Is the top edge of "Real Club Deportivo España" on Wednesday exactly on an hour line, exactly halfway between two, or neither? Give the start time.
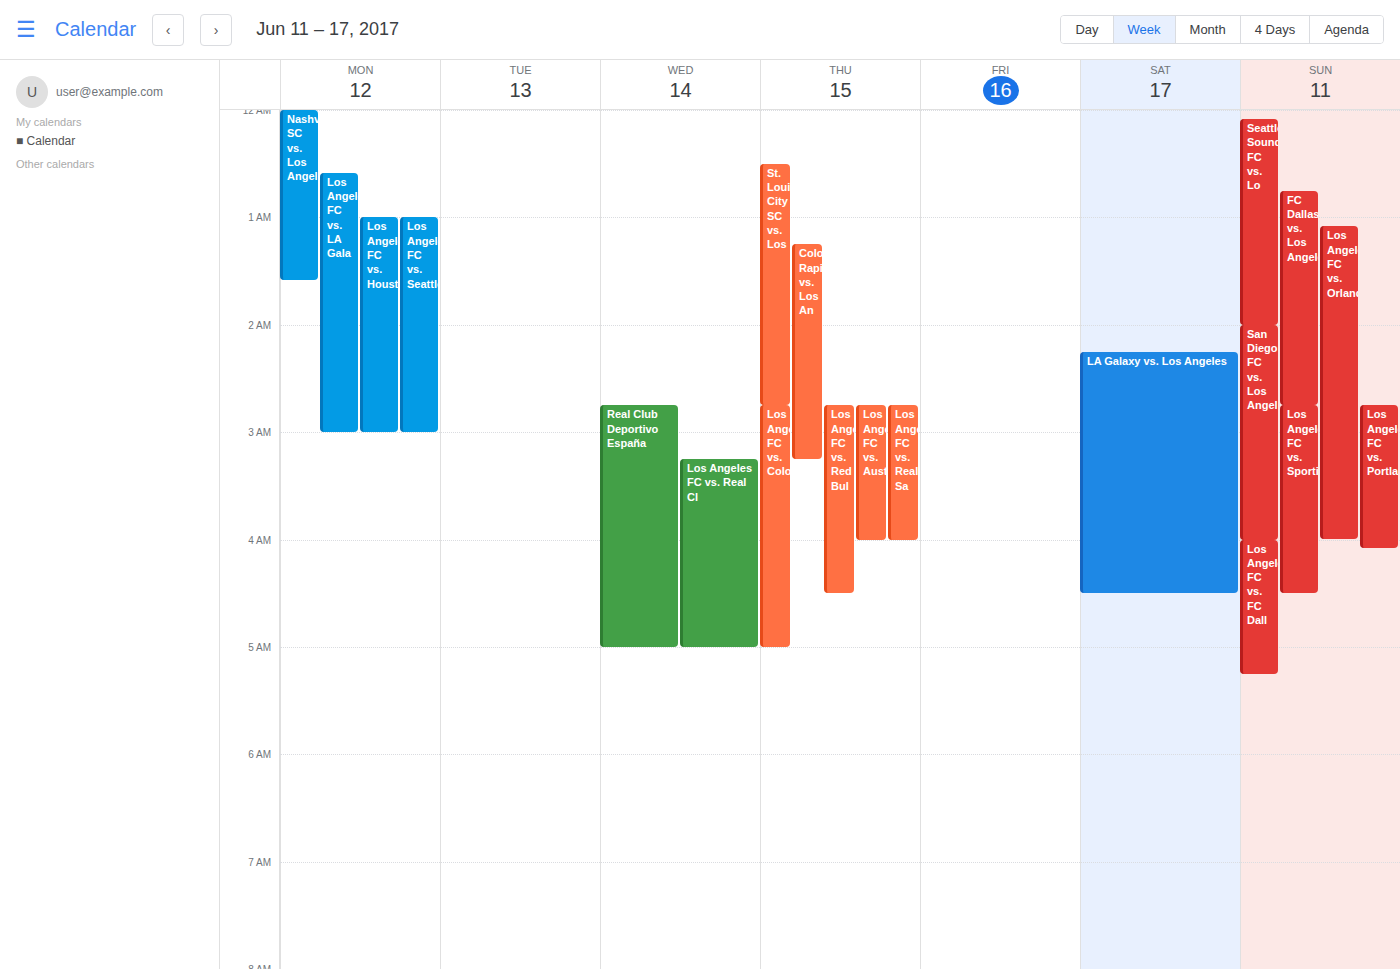
2:45 AM -- neither: three quarters of the way from the 2 AM line to the 3 AM line.